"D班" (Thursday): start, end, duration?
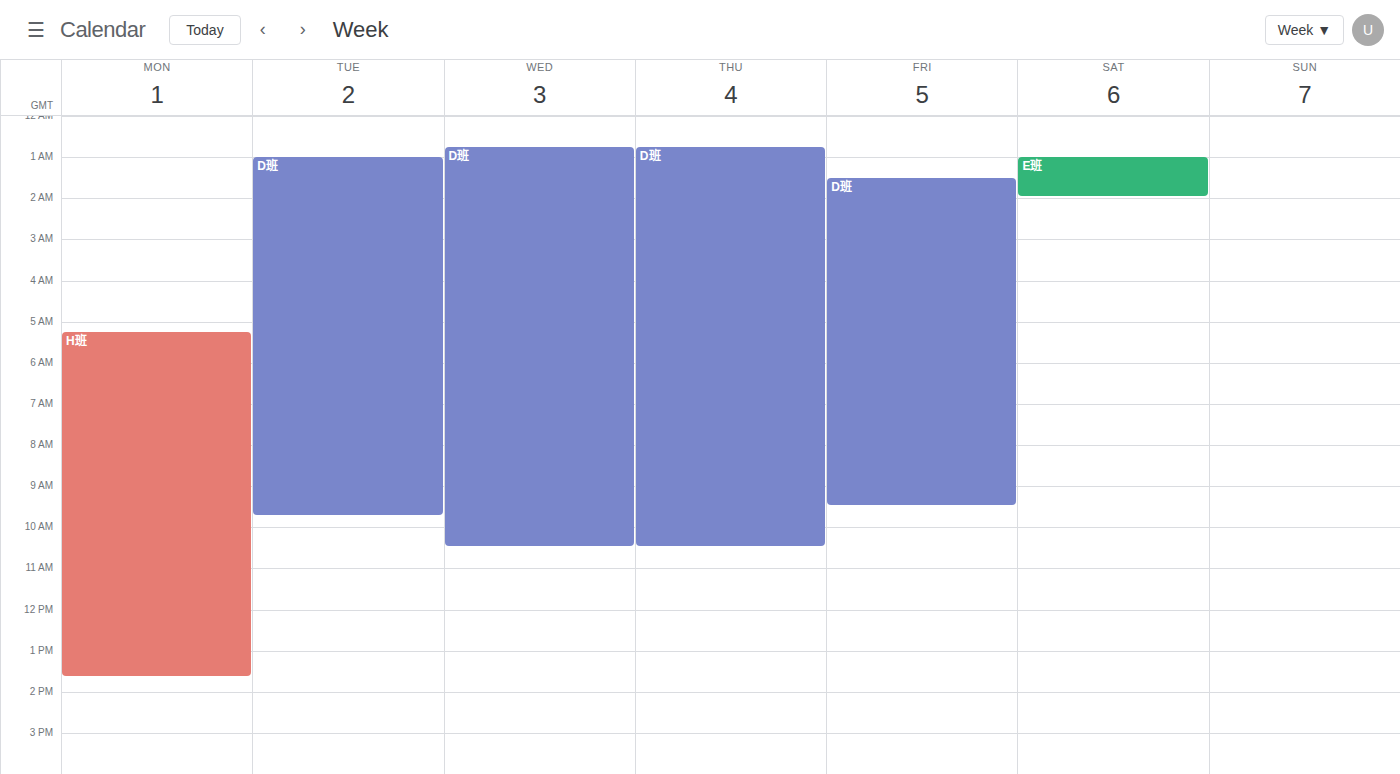
12:45 AM to 10:30 AM, 9 hours 45 minutes